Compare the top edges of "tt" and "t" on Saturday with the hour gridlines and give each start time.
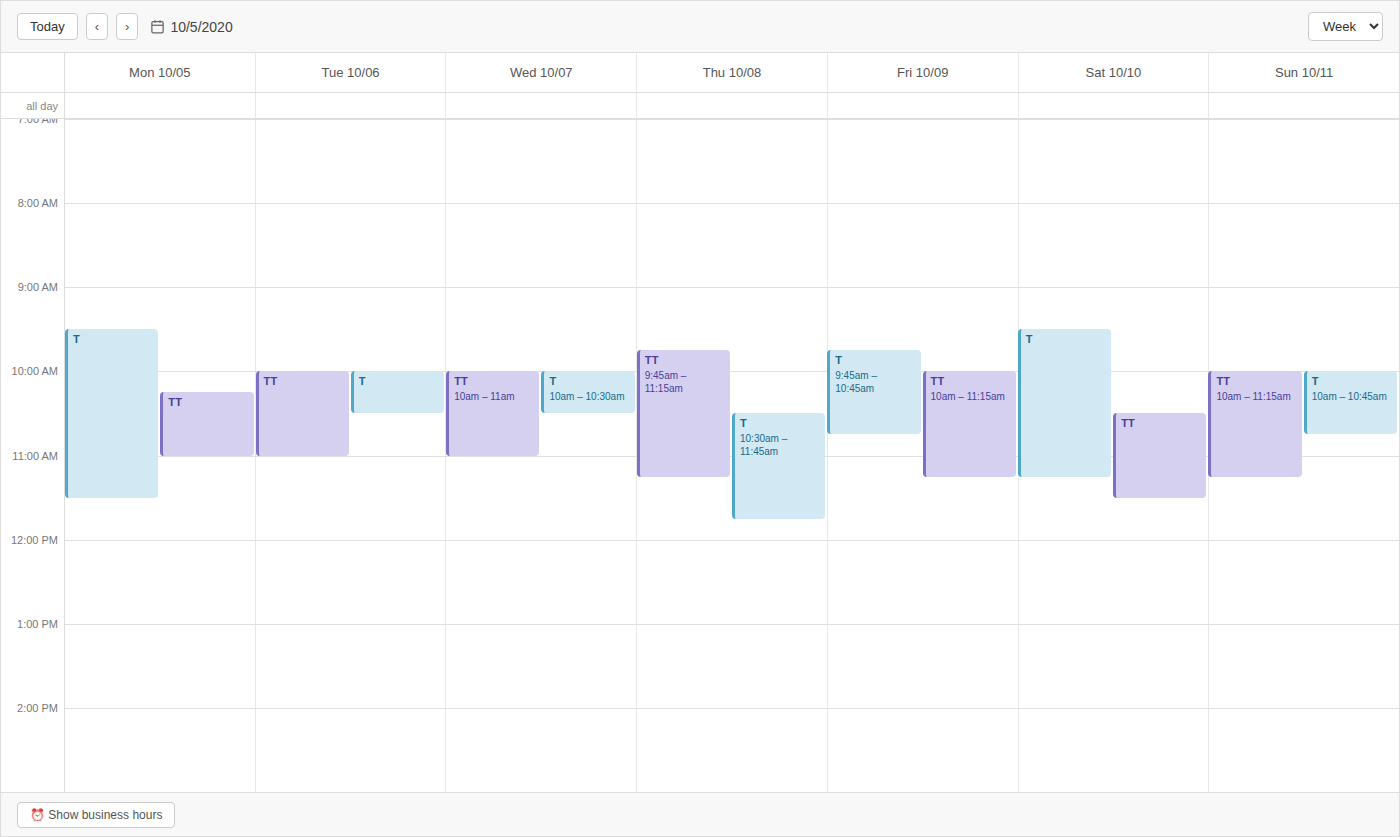
"tt": 10:30 AM, halfway between the 10 AM and 11 AM lines. "t": 9:30 AM, halfway between the 9 AM and 10 AM lines.